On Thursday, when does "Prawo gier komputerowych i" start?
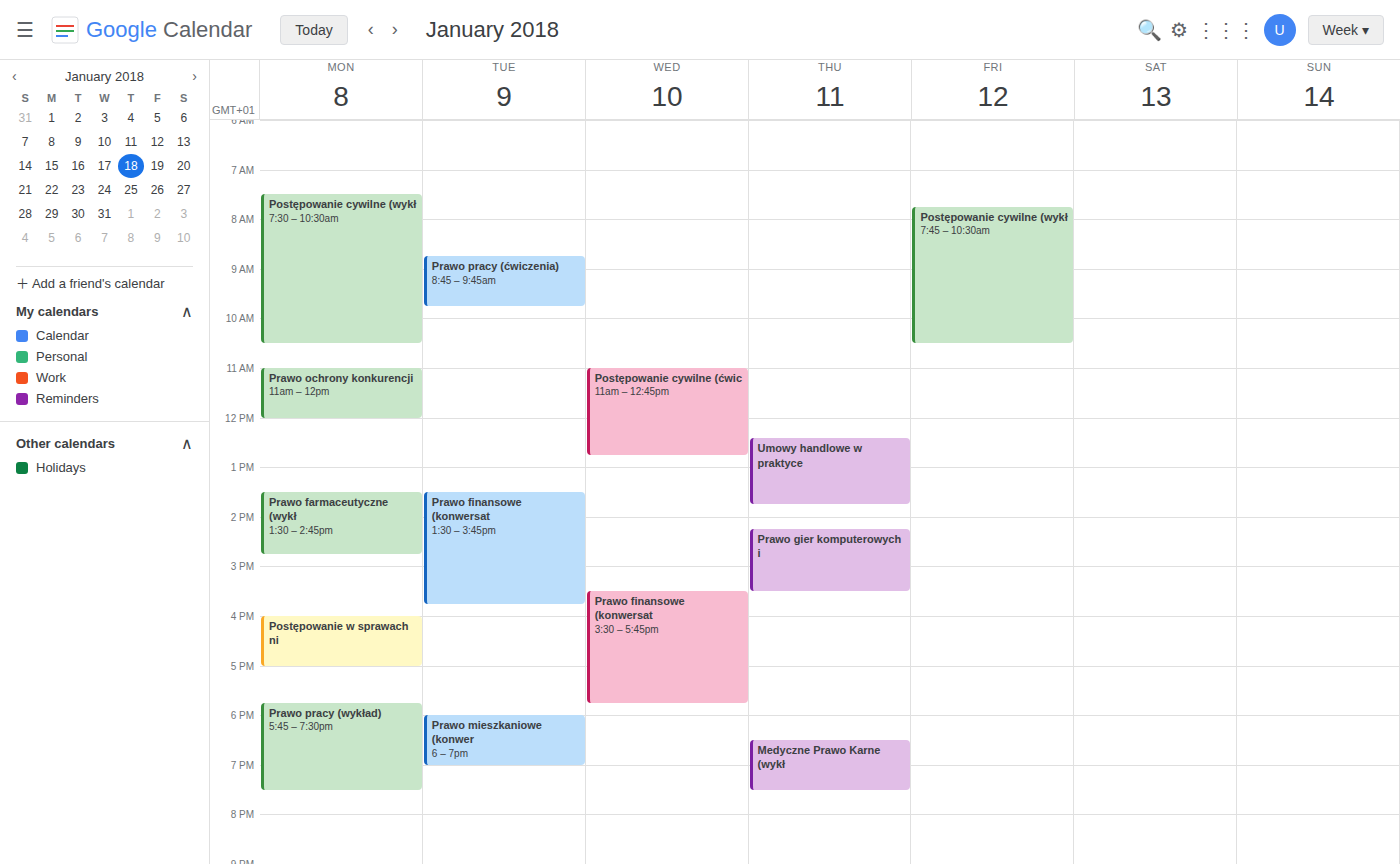
2:15 PM